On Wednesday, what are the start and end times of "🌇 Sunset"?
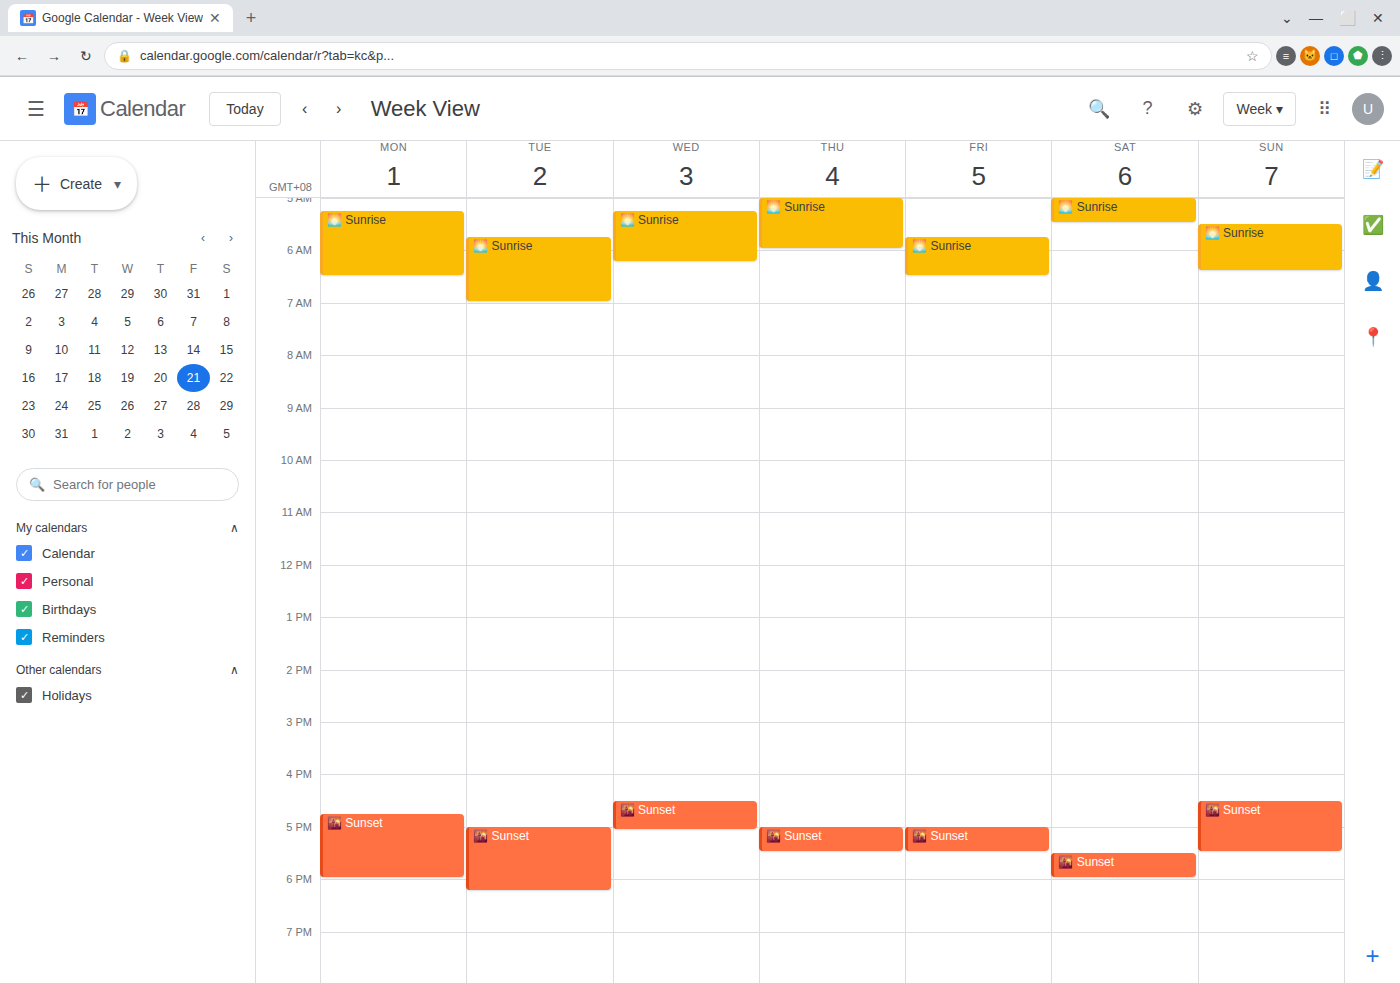
4:30 PM to 5:05 PM